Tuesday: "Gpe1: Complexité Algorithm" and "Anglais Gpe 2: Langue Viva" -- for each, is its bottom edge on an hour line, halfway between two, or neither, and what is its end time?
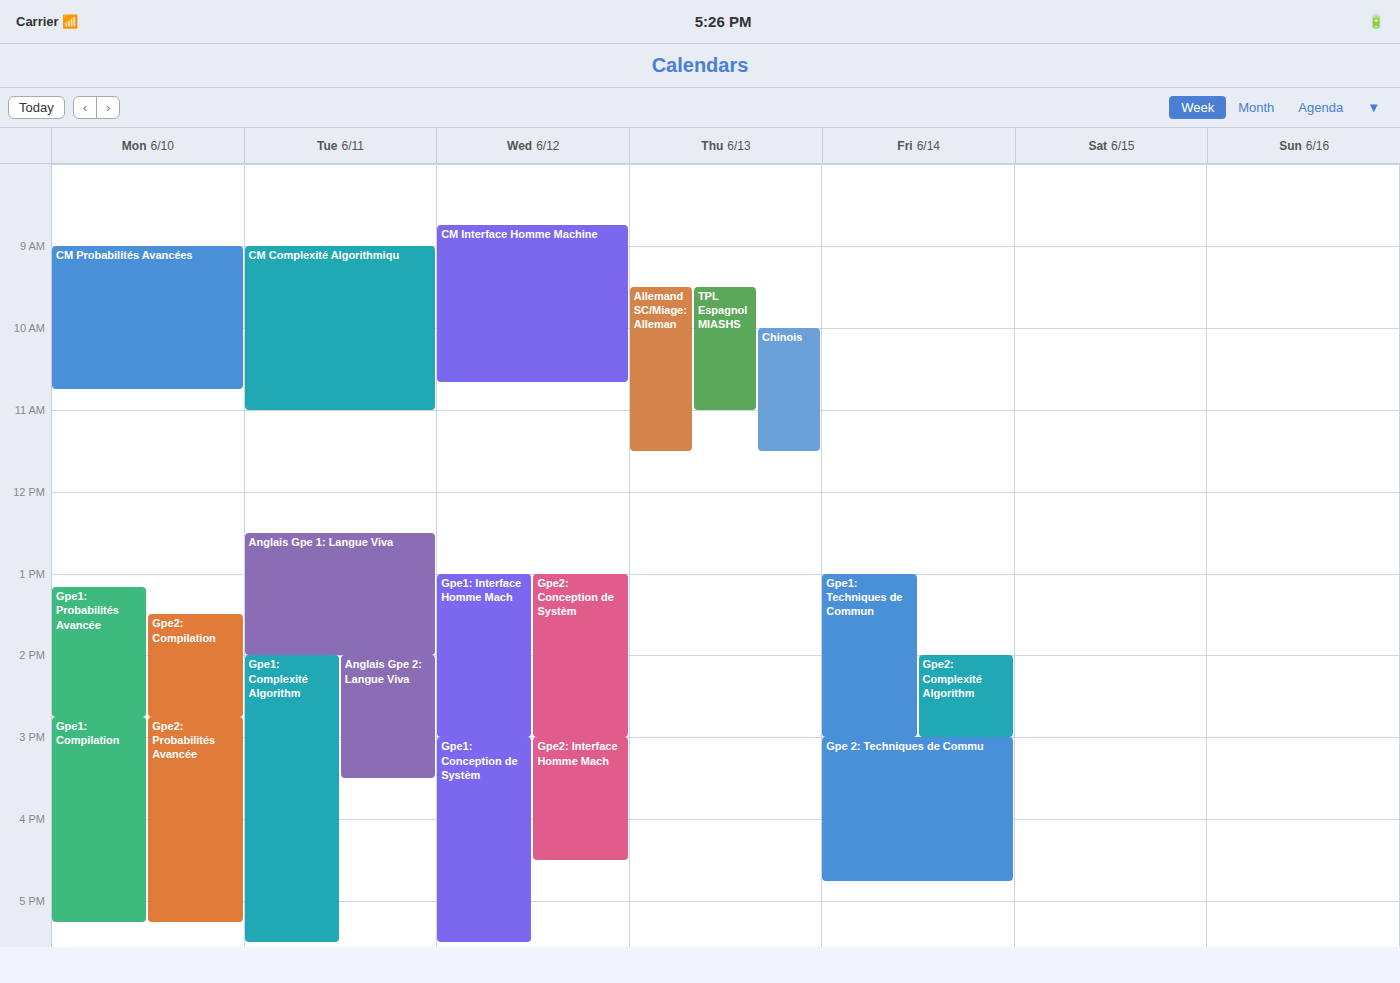
"Gpe1: Complexité Algorithm": 5:30 PM, halfway between the 5 PM and 6 PM lines. "Anglais Gpe 2: Langue Viva": 3:30 PM, halfway between the 3 PM and 4 PM lines.